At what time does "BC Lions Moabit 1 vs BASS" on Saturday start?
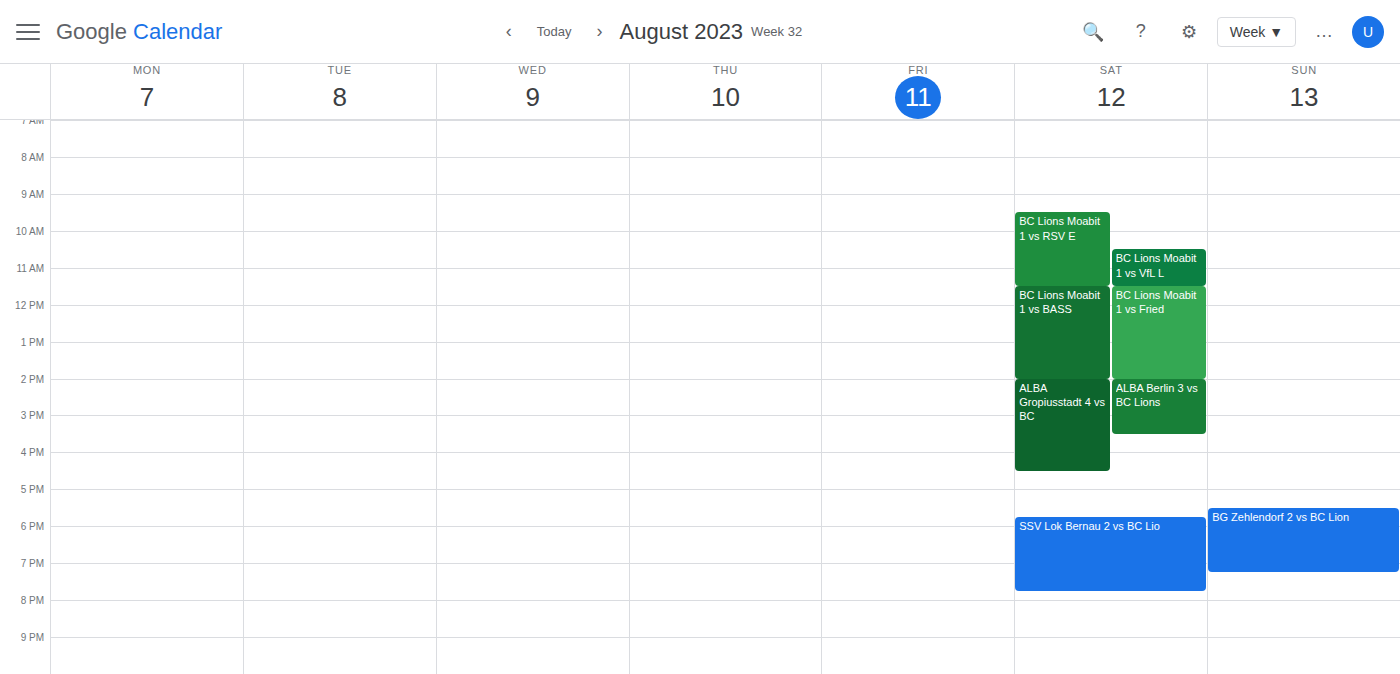
11:30 AM